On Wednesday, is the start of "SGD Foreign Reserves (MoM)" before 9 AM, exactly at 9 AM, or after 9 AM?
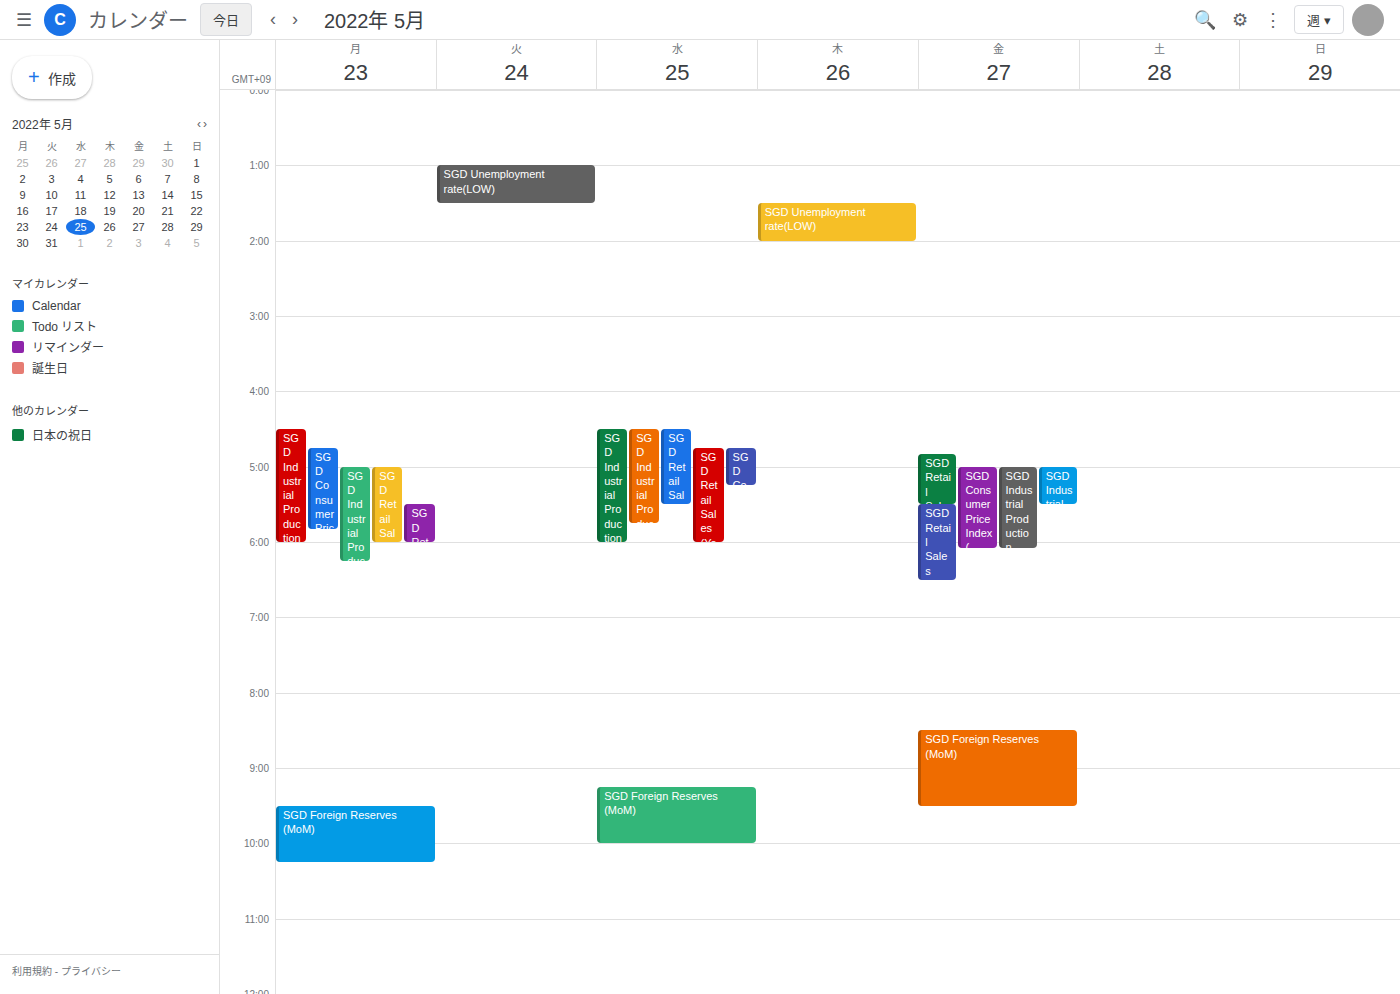
9:15 AM -- after 9 AM, 15 minutes below the 9 AM line.